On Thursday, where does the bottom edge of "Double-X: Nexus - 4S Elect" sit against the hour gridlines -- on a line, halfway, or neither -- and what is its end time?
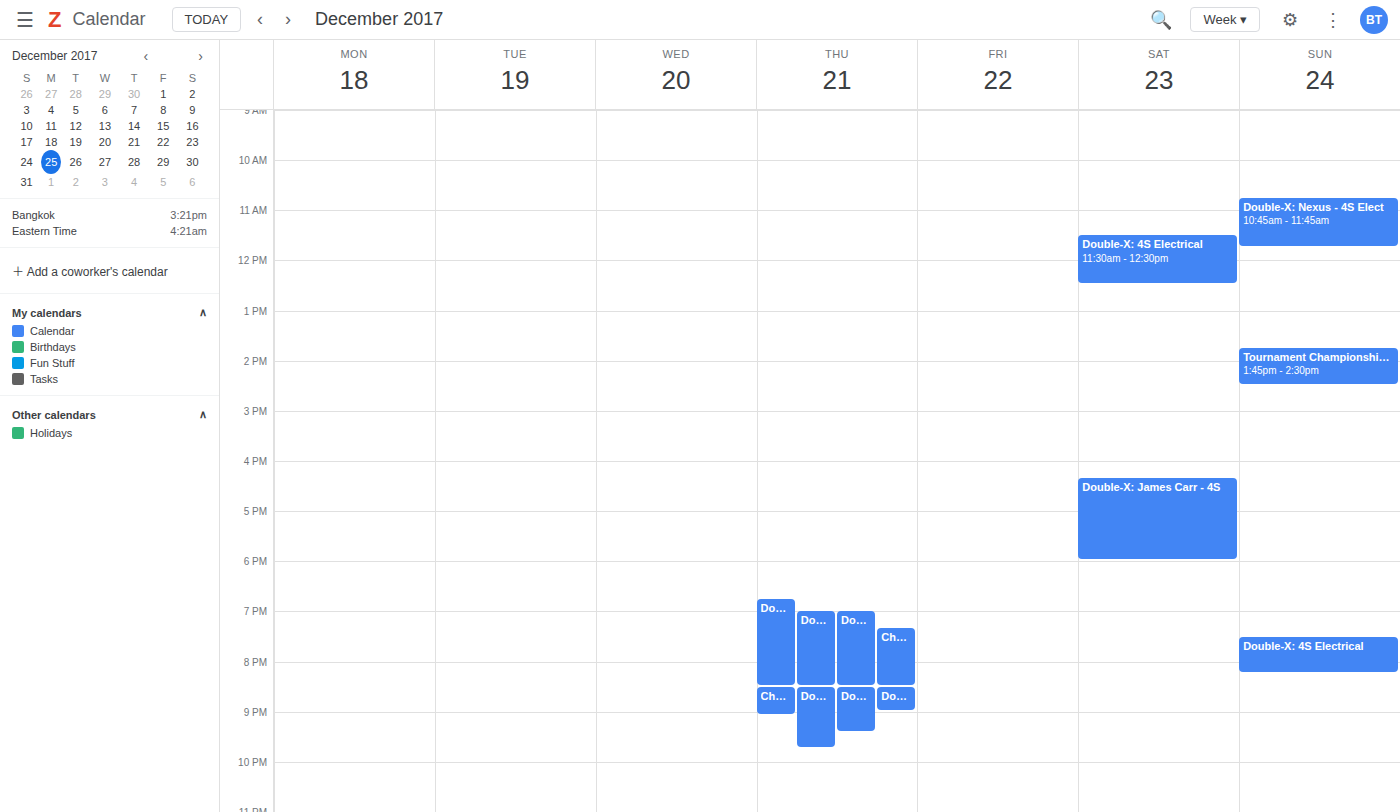
8:30 PM -- halfway between the 8 PM and 9 PM lines.